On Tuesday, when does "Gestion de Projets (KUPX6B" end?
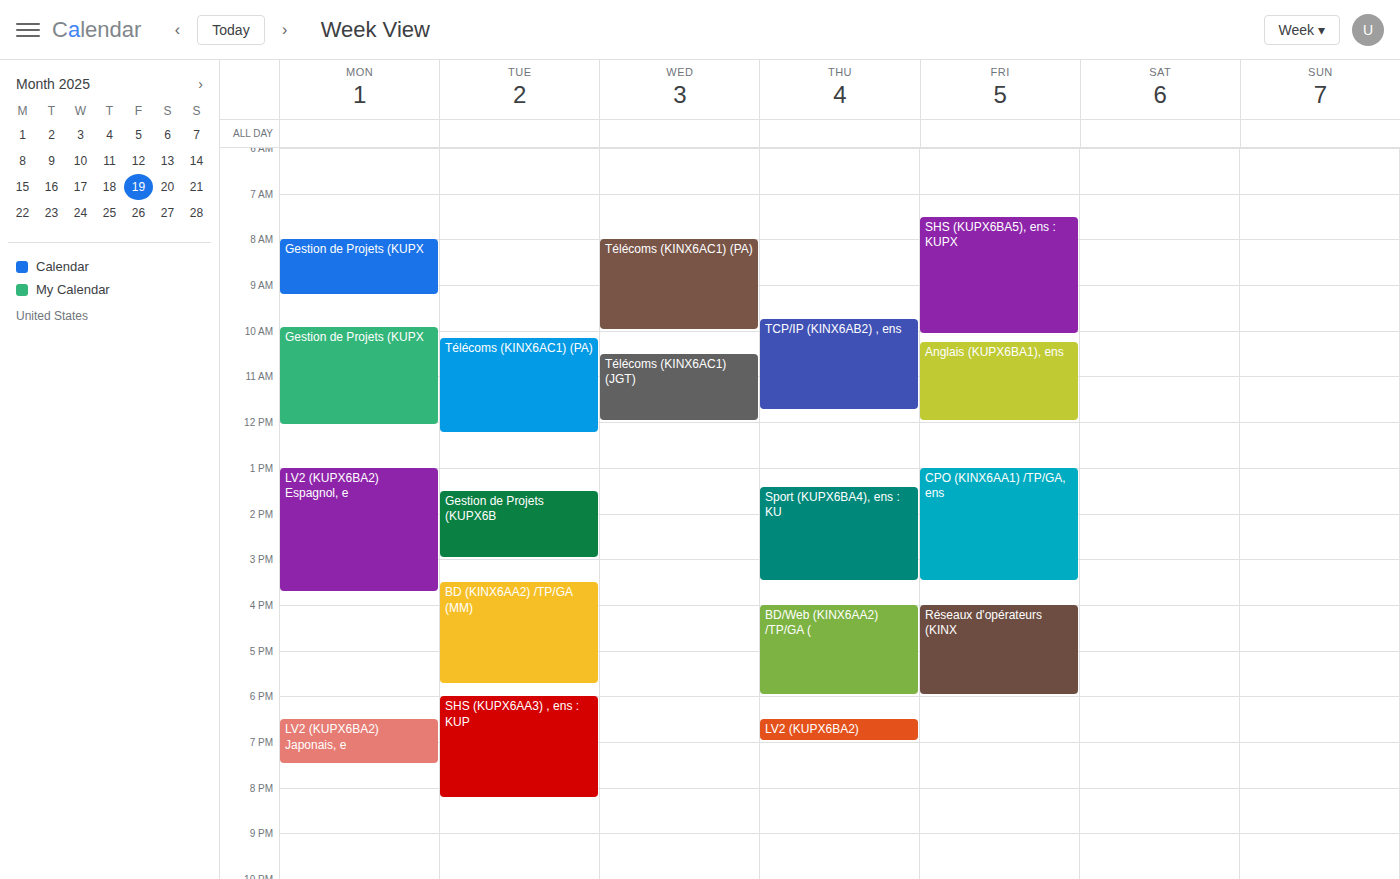
3:00 PM